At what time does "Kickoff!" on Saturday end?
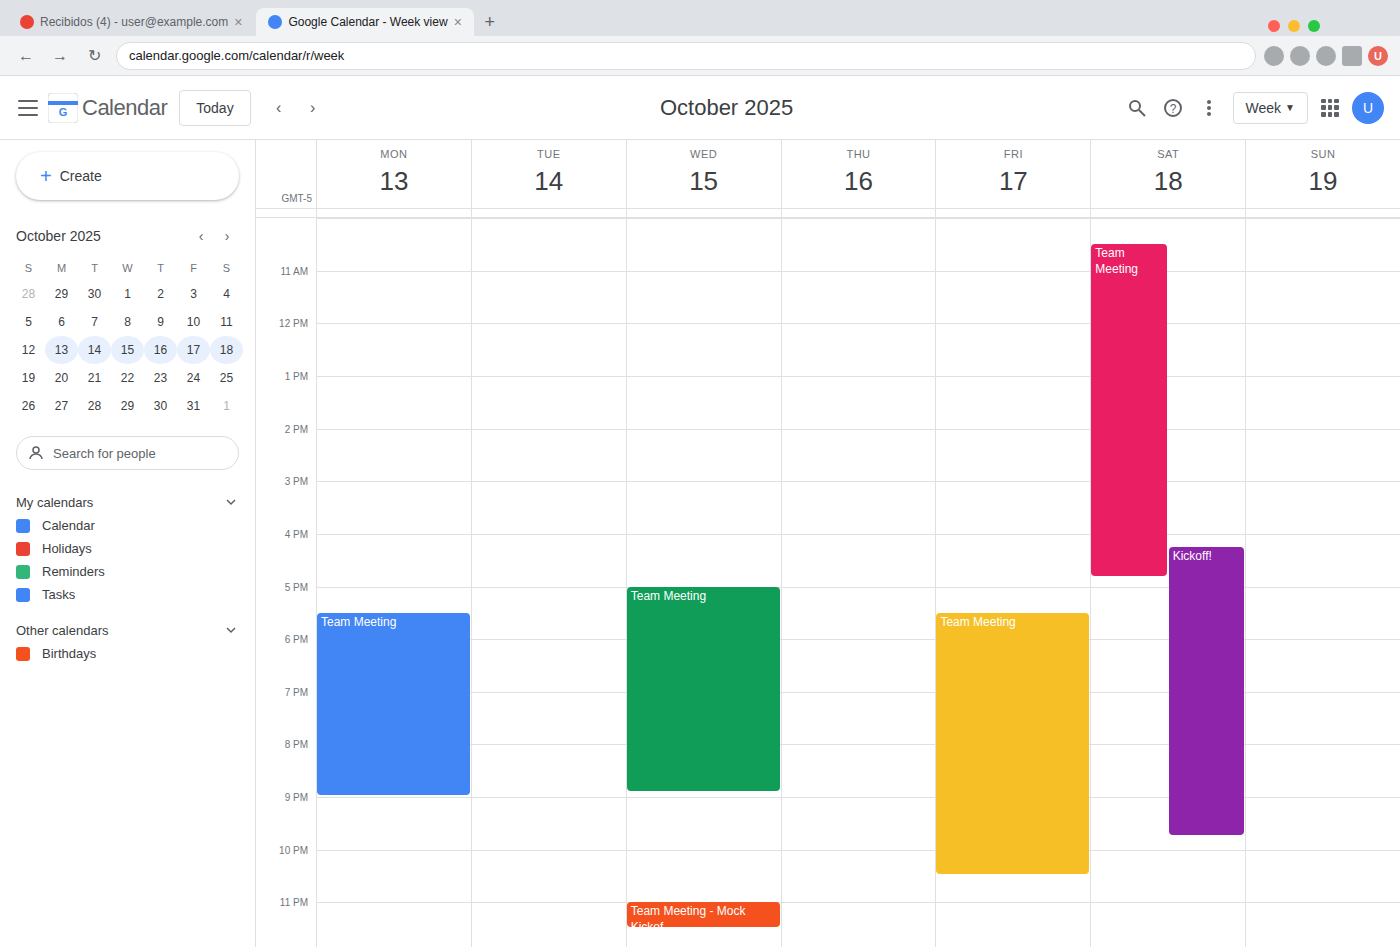
9:45 PM